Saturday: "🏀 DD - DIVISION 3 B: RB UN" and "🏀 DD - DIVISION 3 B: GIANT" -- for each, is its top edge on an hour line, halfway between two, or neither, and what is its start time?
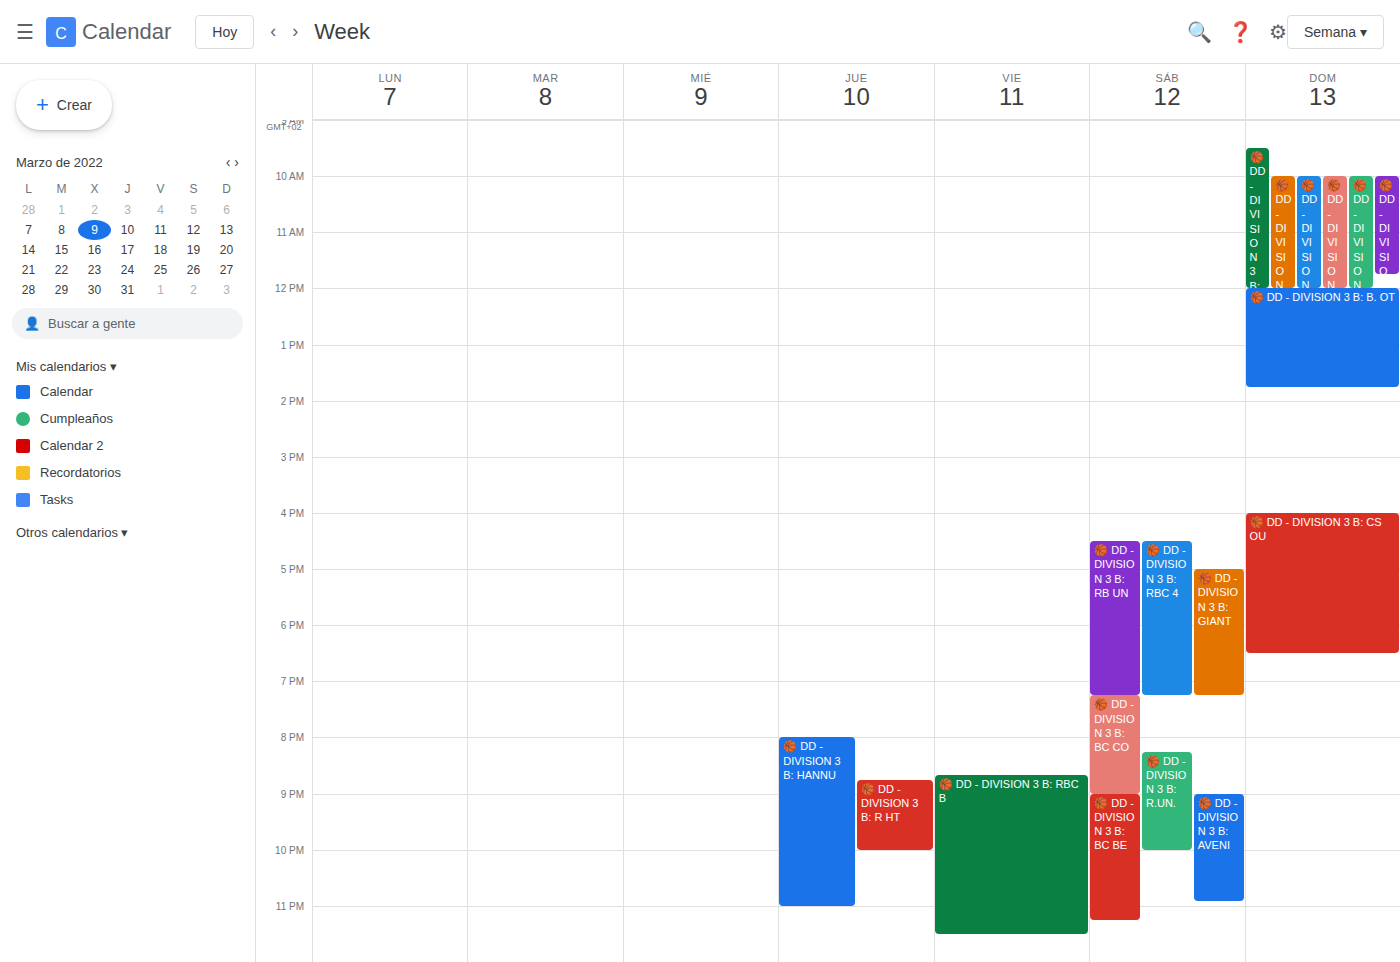
"🏀 DD - DIVISION 3 B: RB UN": 4:30 PM, halfway between the 4 PM and 5 PM lines. "🏀 DD - DIVISION 3 B: GIANT": 5:00 PM, exactly on the 5 PM line.